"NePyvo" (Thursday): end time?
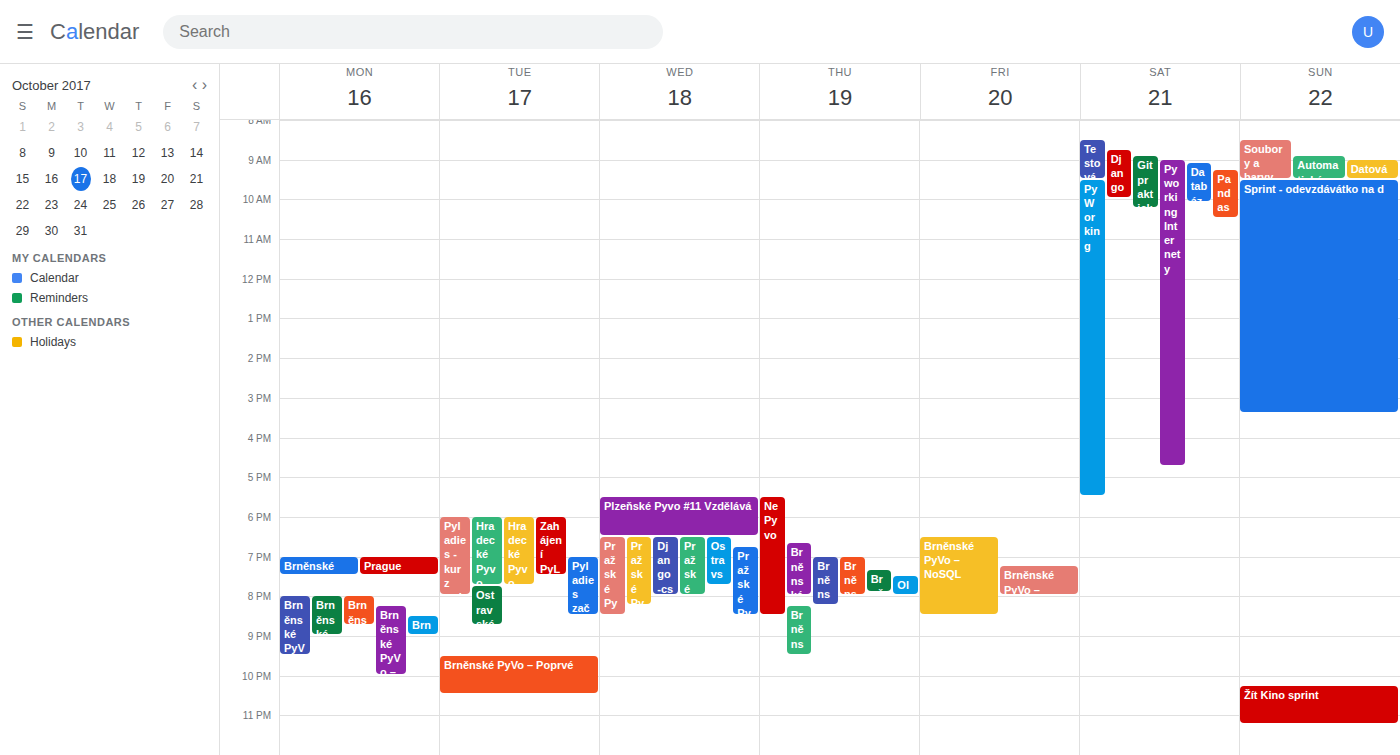
8:30 PM